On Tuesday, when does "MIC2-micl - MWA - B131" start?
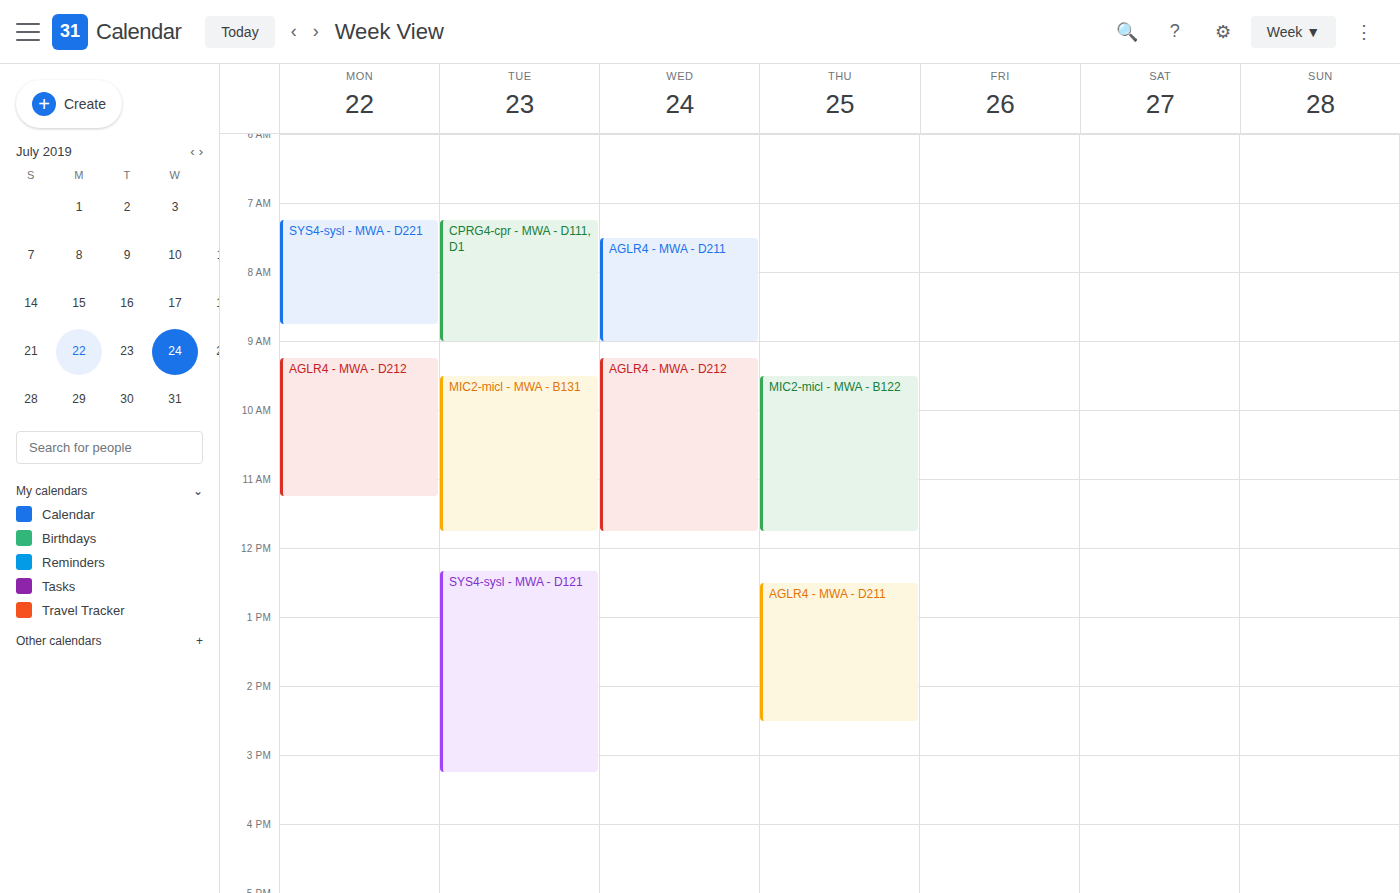
9:30 AM